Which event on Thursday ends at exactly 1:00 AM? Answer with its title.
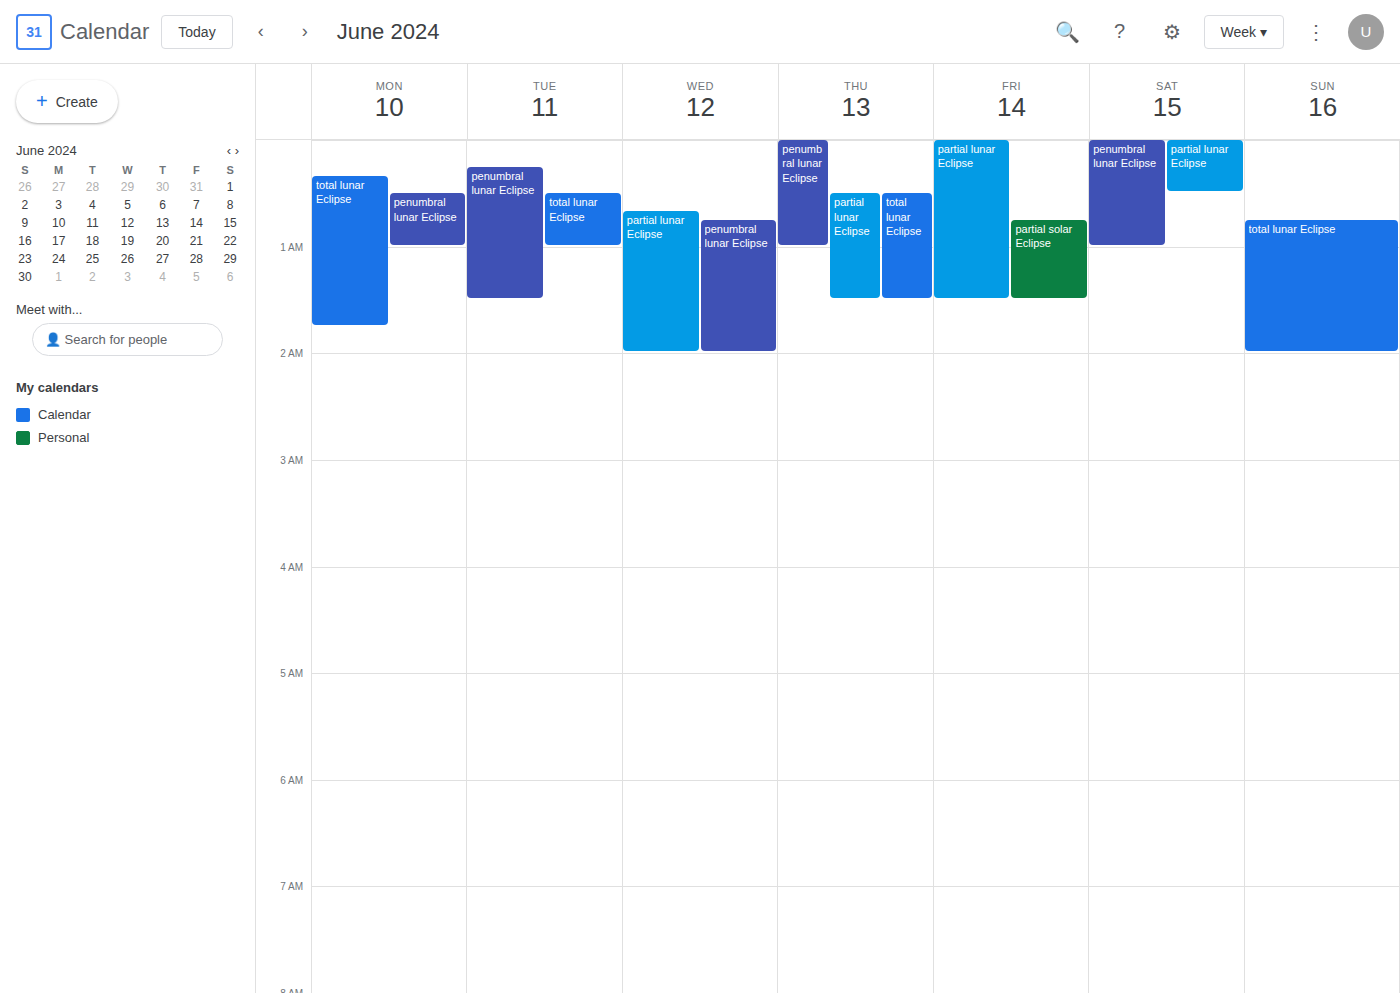
"penumbral lunar Eclipse"